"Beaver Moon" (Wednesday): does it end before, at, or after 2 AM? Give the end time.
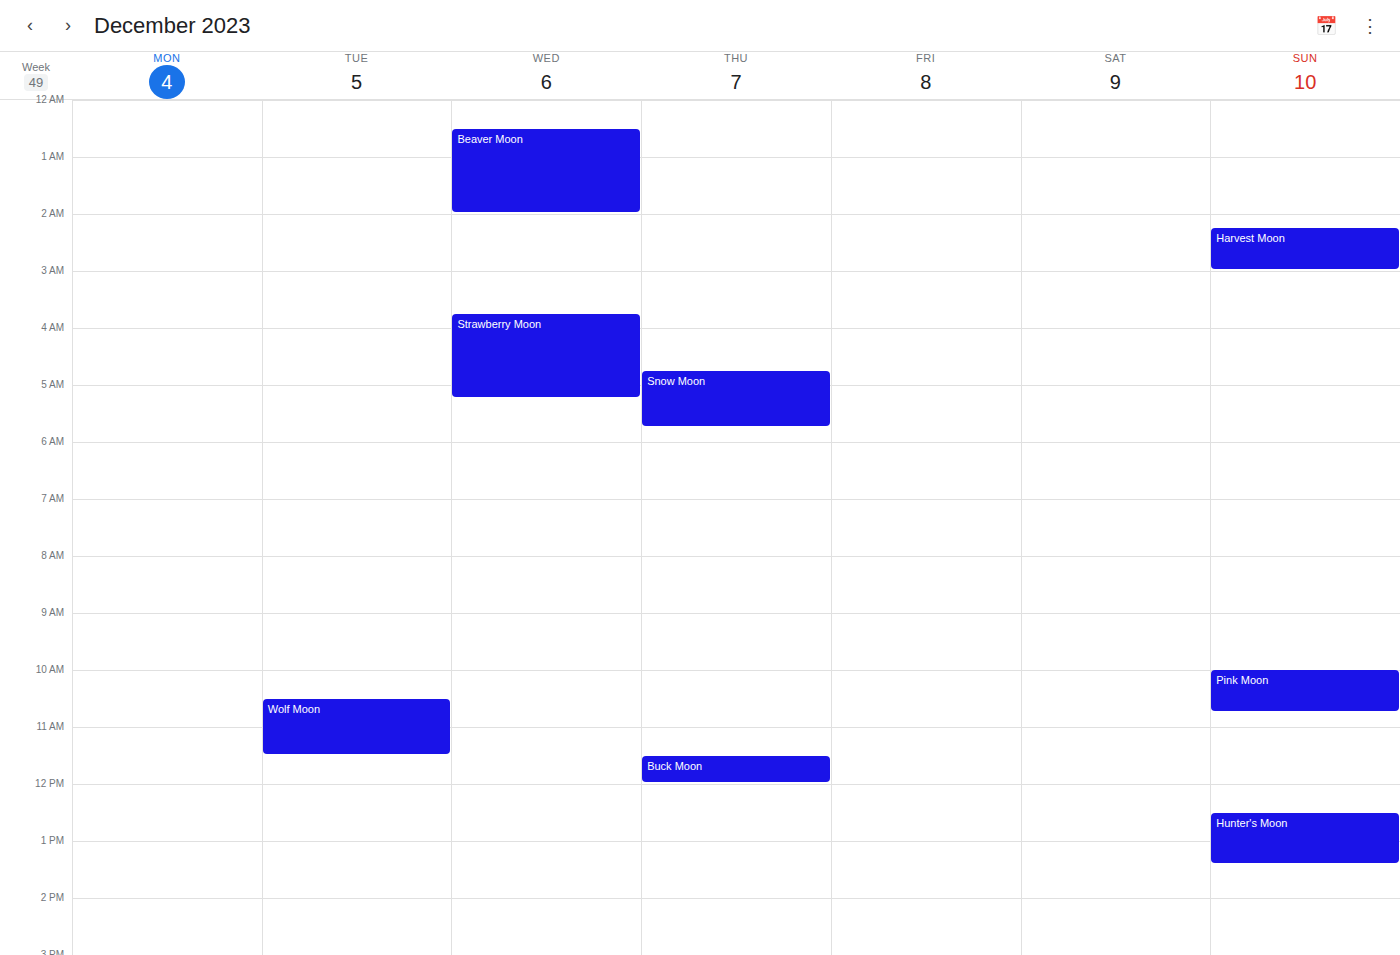
2:00 AM -- exactly at 2 AM, on the 2 AM line.